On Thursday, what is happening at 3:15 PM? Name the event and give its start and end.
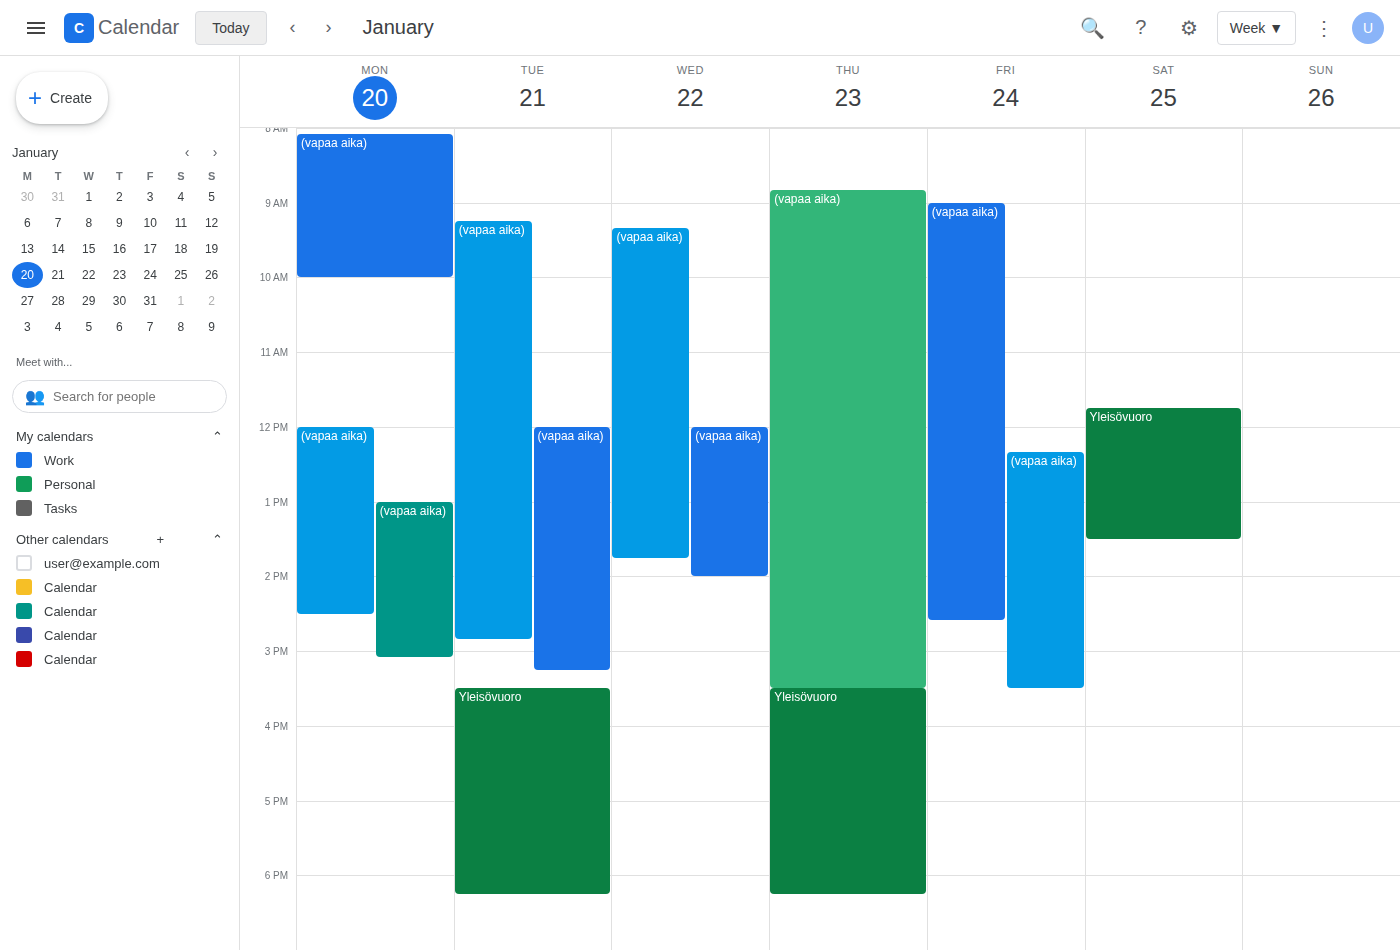
"(vapaa aika)", 8:50 AM to 3:30 PM